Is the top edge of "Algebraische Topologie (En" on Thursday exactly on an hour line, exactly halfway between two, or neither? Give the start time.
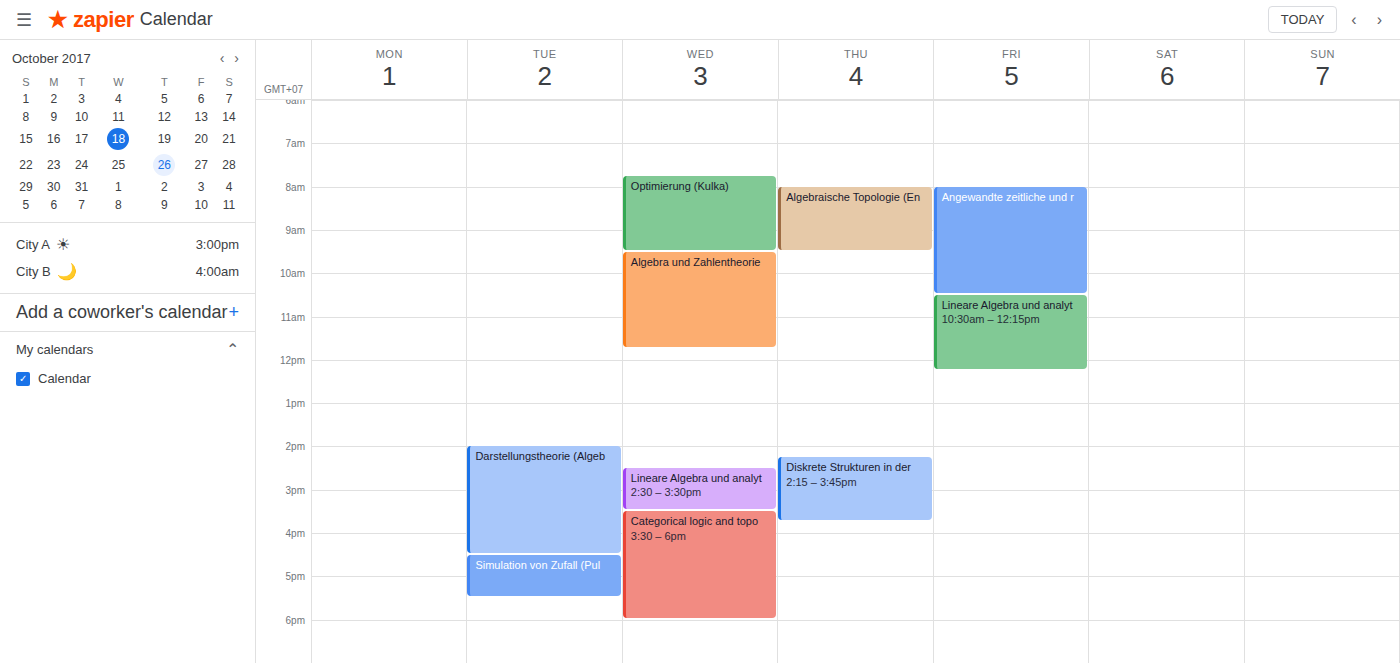
08:00 -- exactly on the 08:00 line.